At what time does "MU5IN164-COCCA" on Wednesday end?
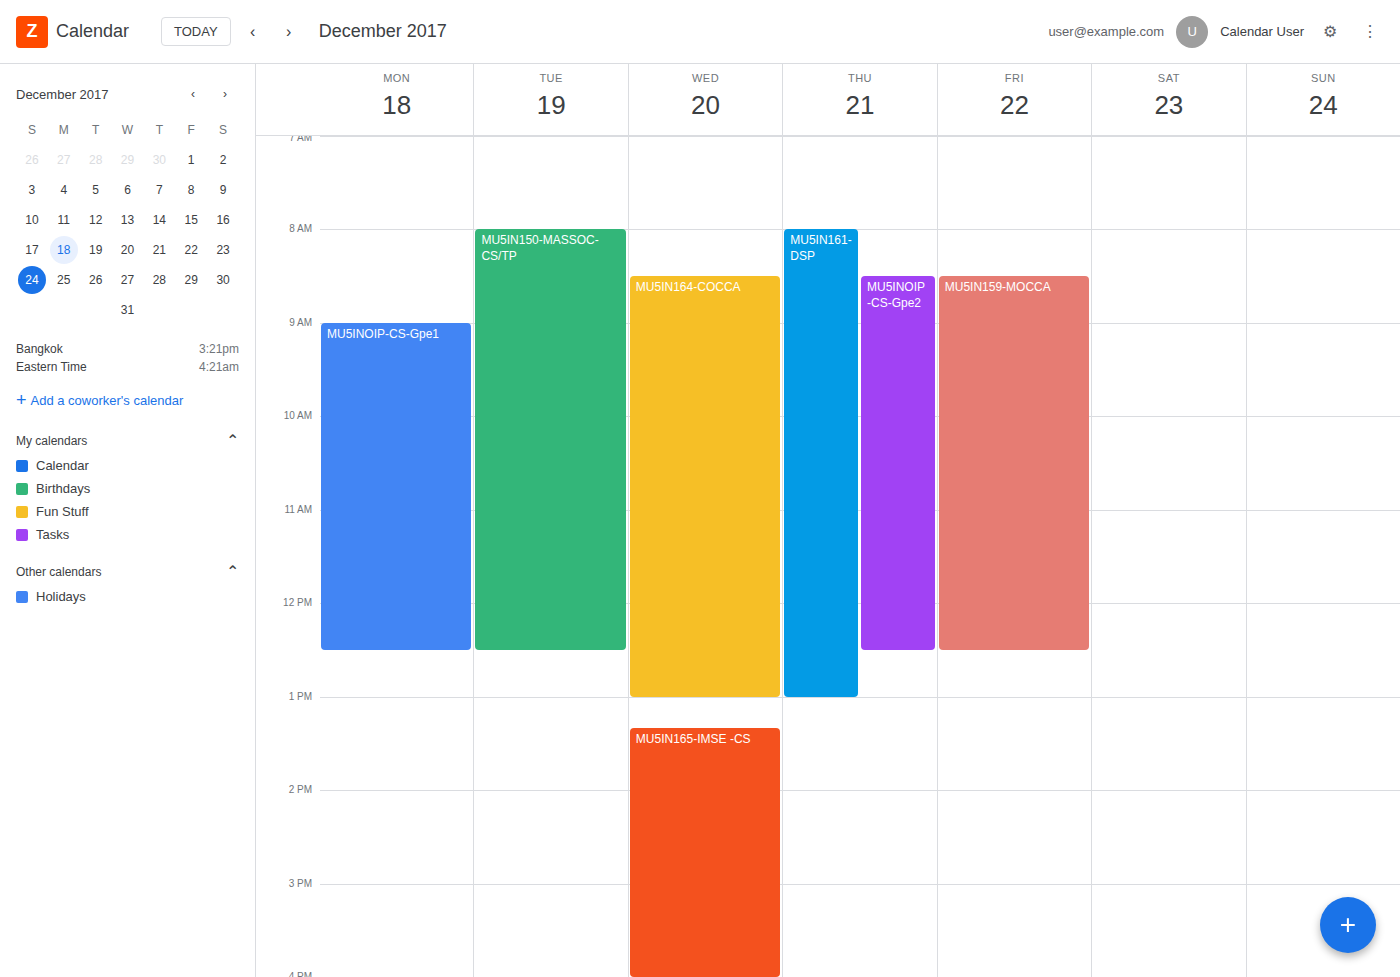
1:00 PM